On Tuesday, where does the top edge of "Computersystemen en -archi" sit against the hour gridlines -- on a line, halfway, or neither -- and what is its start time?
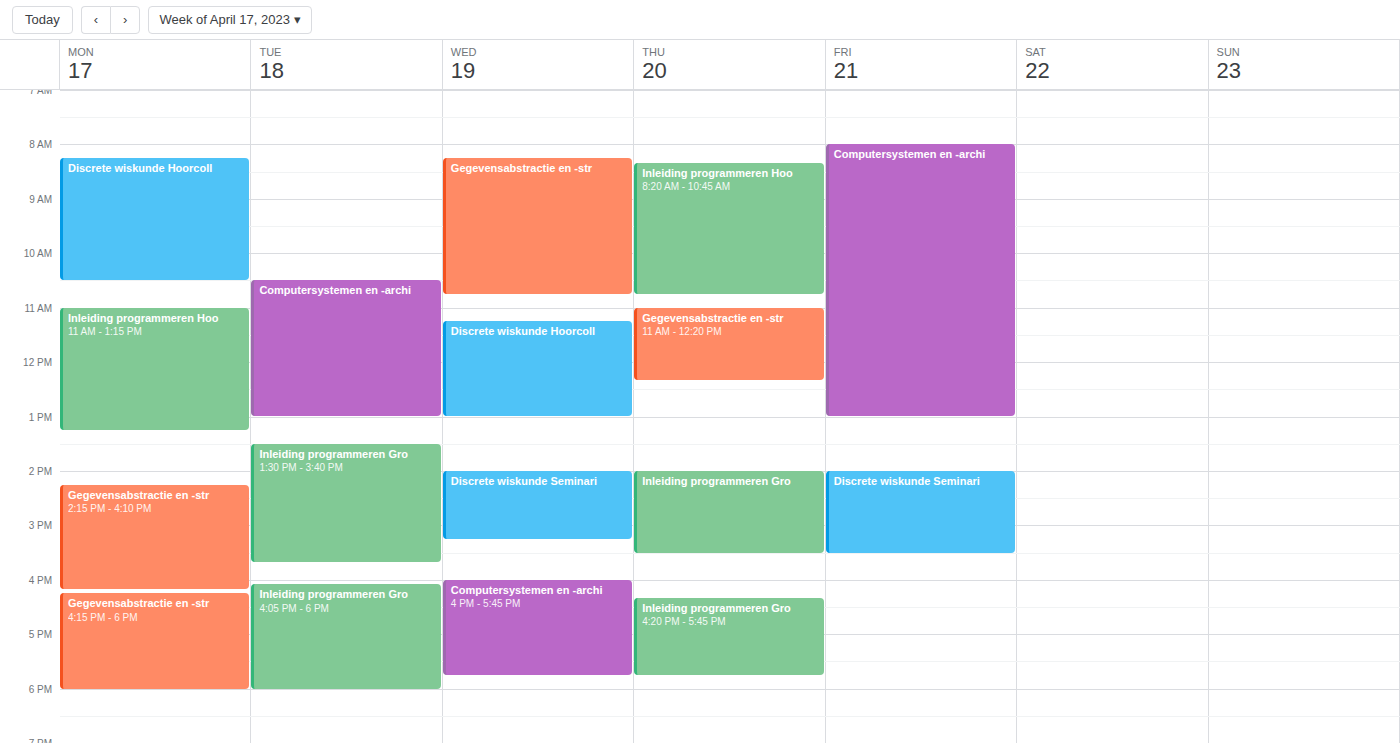
10:30 AM -- halfway between the 10 AM and 11 AM lines.